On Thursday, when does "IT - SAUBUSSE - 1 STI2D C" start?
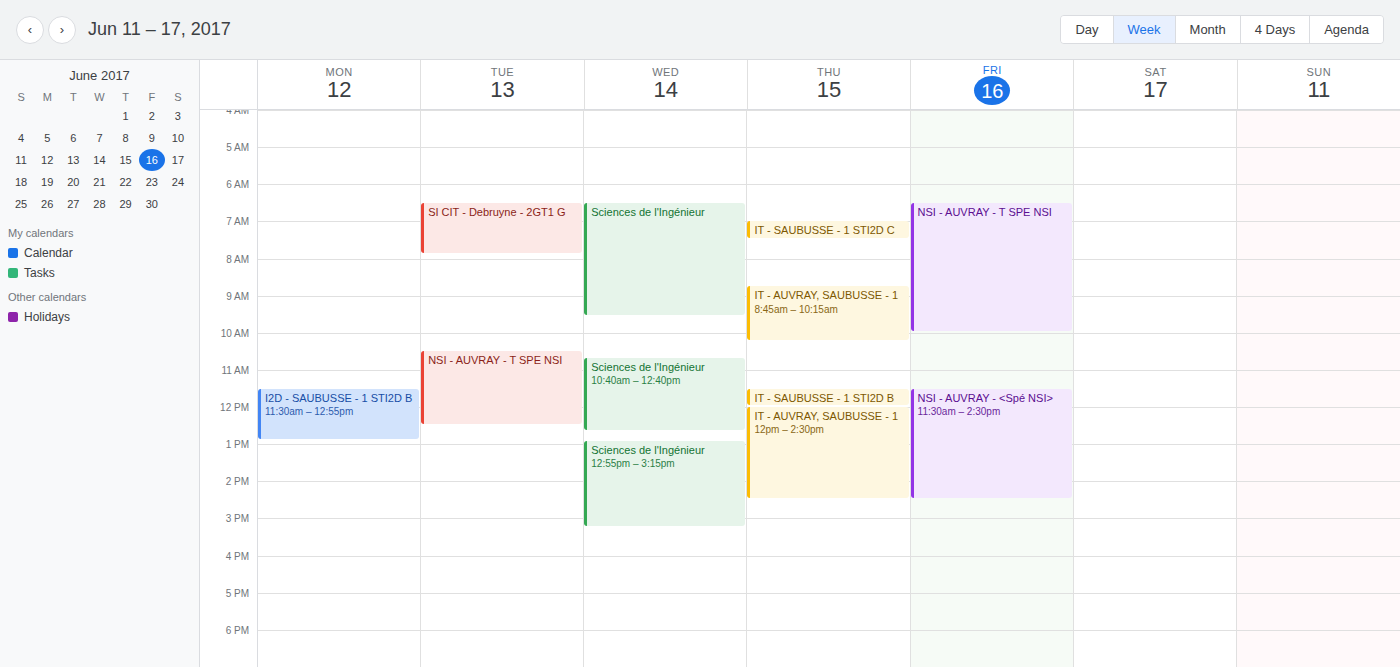
7:00 AM